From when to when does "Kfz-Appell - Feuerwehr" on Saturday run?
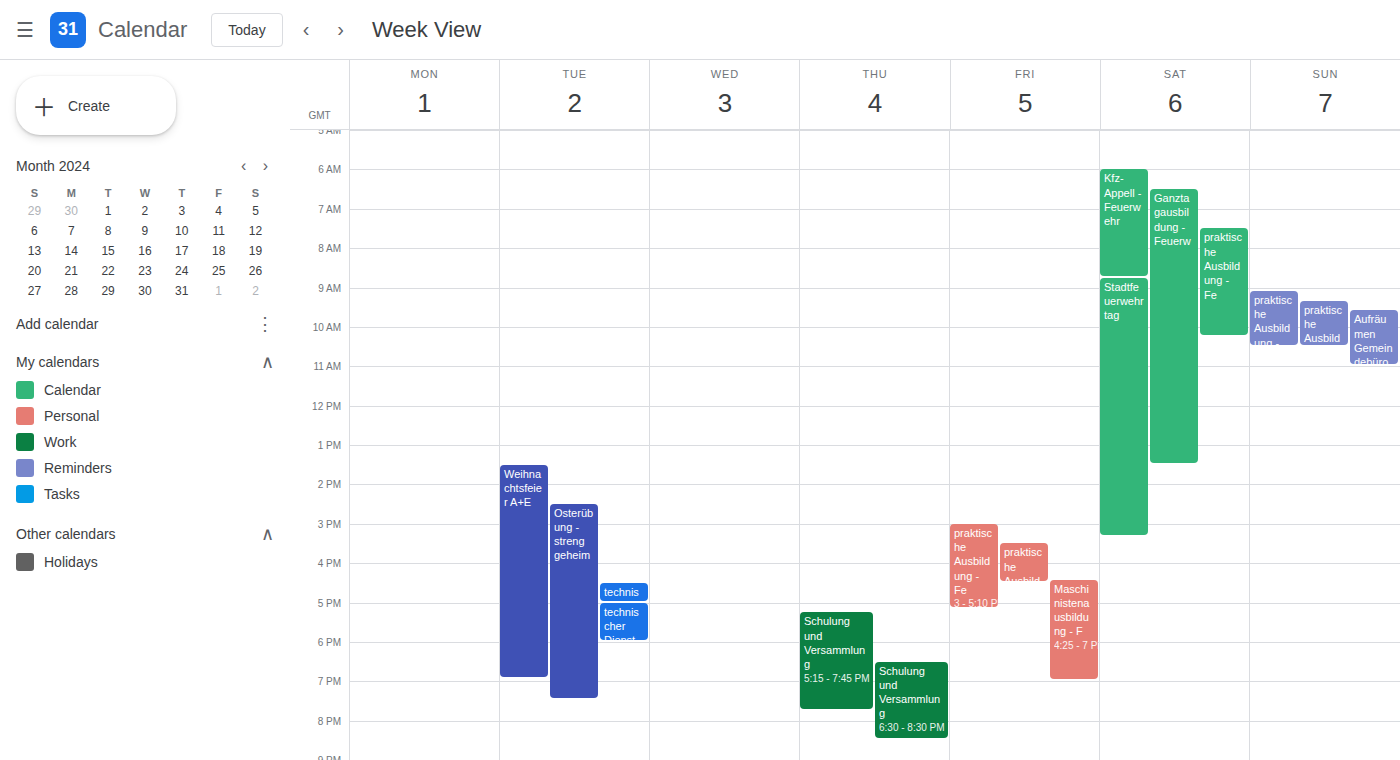
6:00 AM to 8:45 AM